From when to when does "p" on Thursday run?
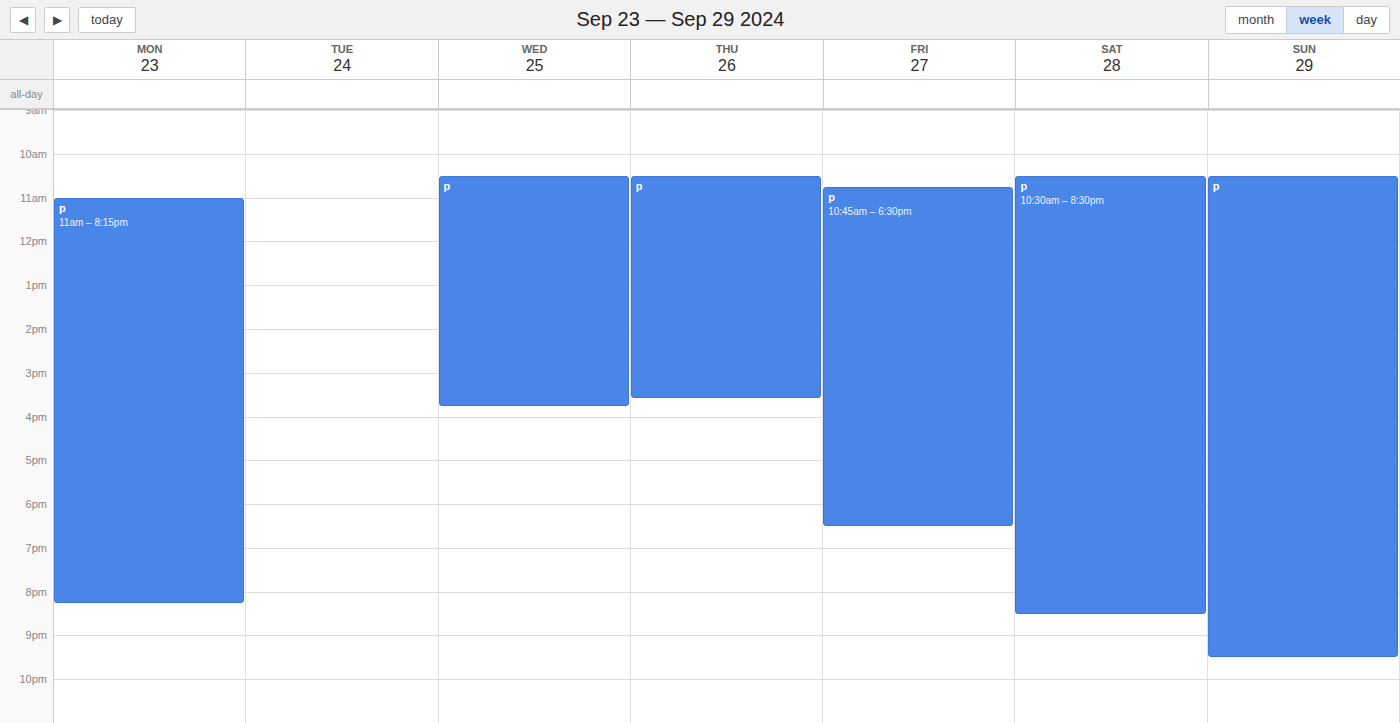
10:30 AM to 3:35 PM